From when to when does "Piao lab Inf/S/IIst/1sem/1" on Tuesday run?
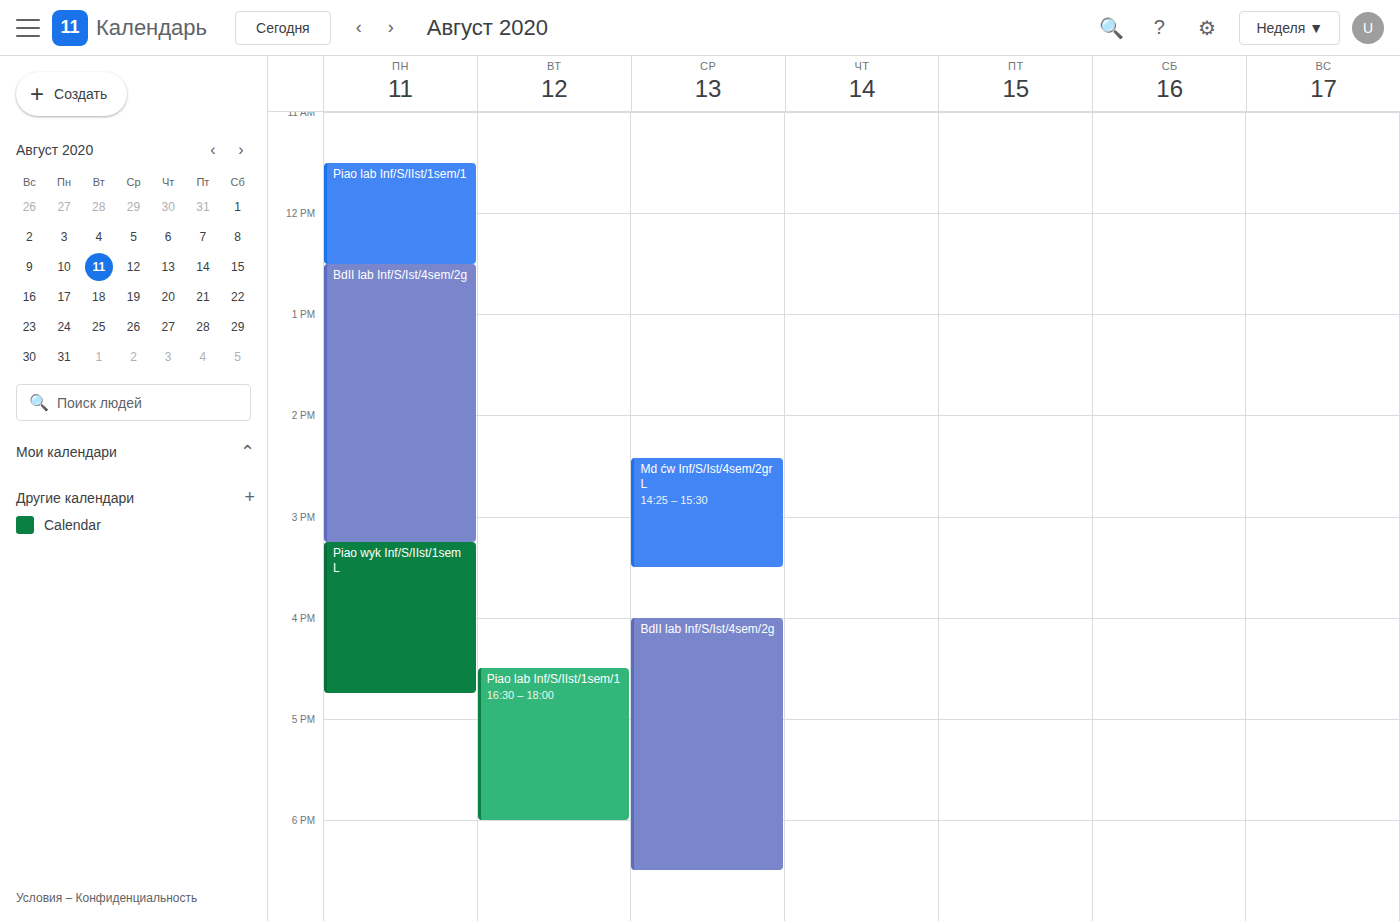
4:30 PM to 6:00 PM